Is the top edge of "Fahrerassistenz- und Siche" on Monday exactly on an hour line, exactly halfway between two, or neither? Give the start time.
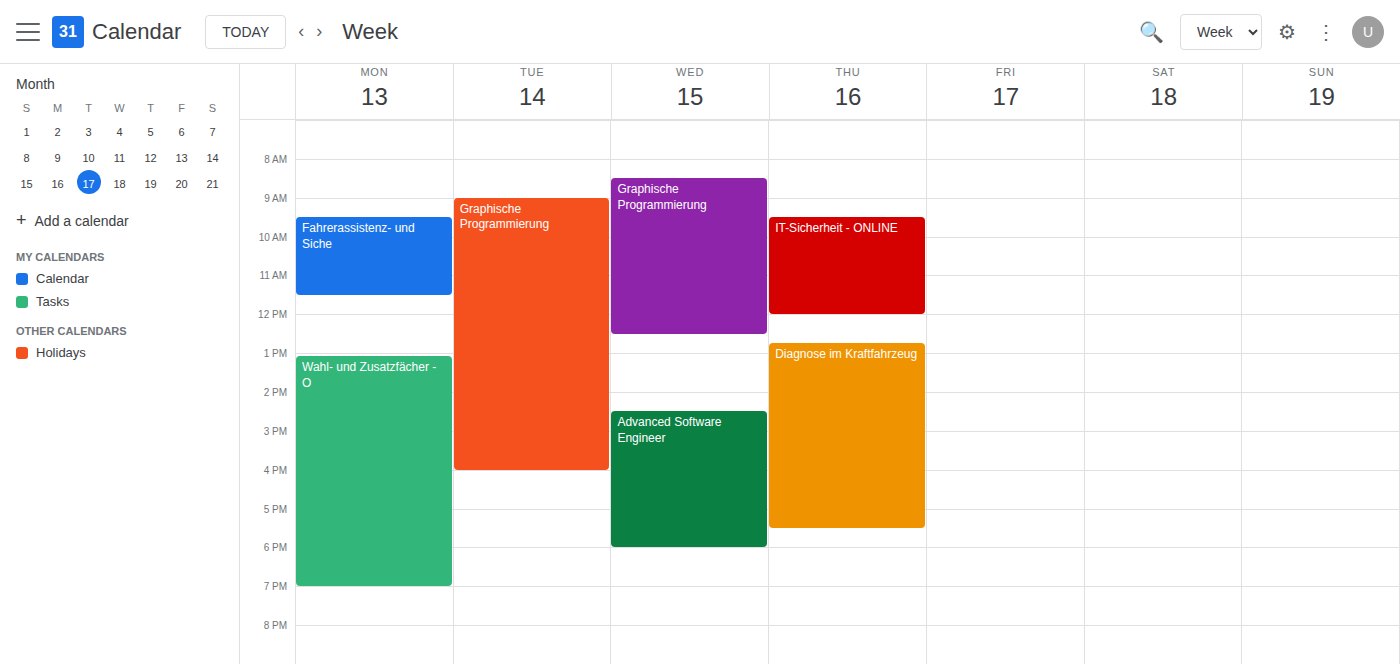
9:30 AM -- halfway between the 9 AM and 10 AM lines.